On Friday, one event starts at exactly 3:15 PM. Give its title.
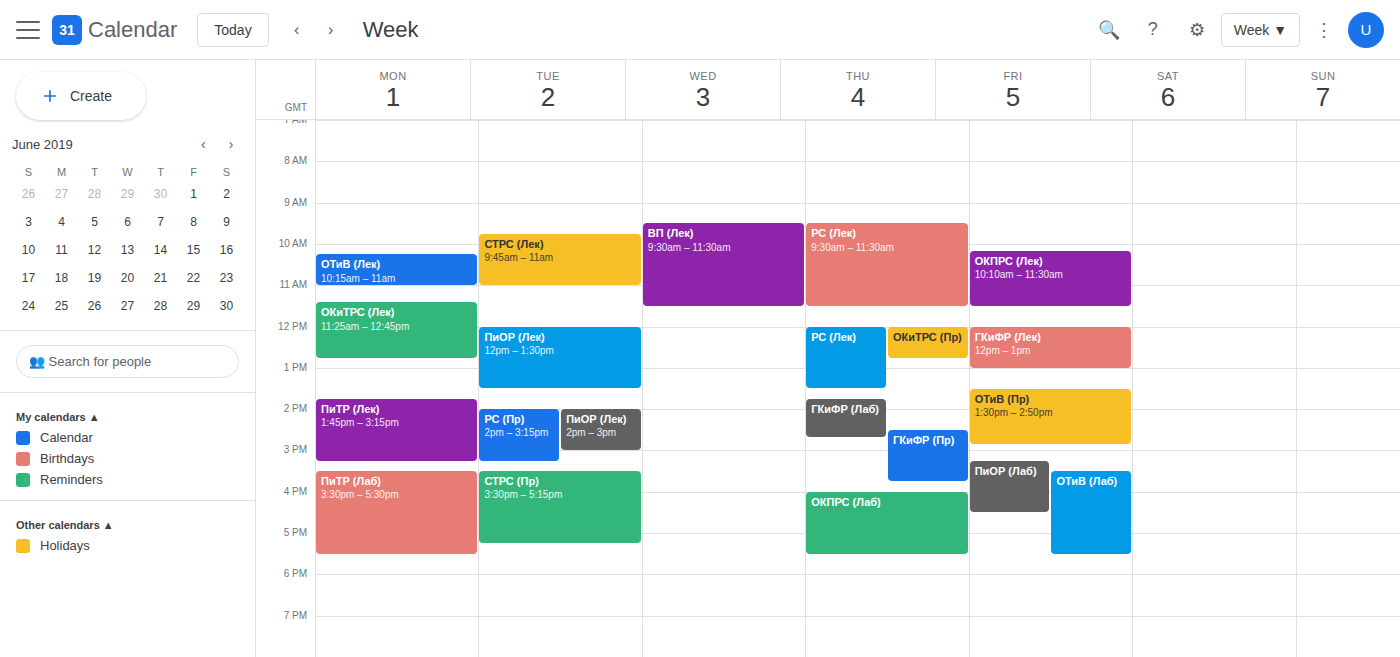
"ПиОР (Лаб)"